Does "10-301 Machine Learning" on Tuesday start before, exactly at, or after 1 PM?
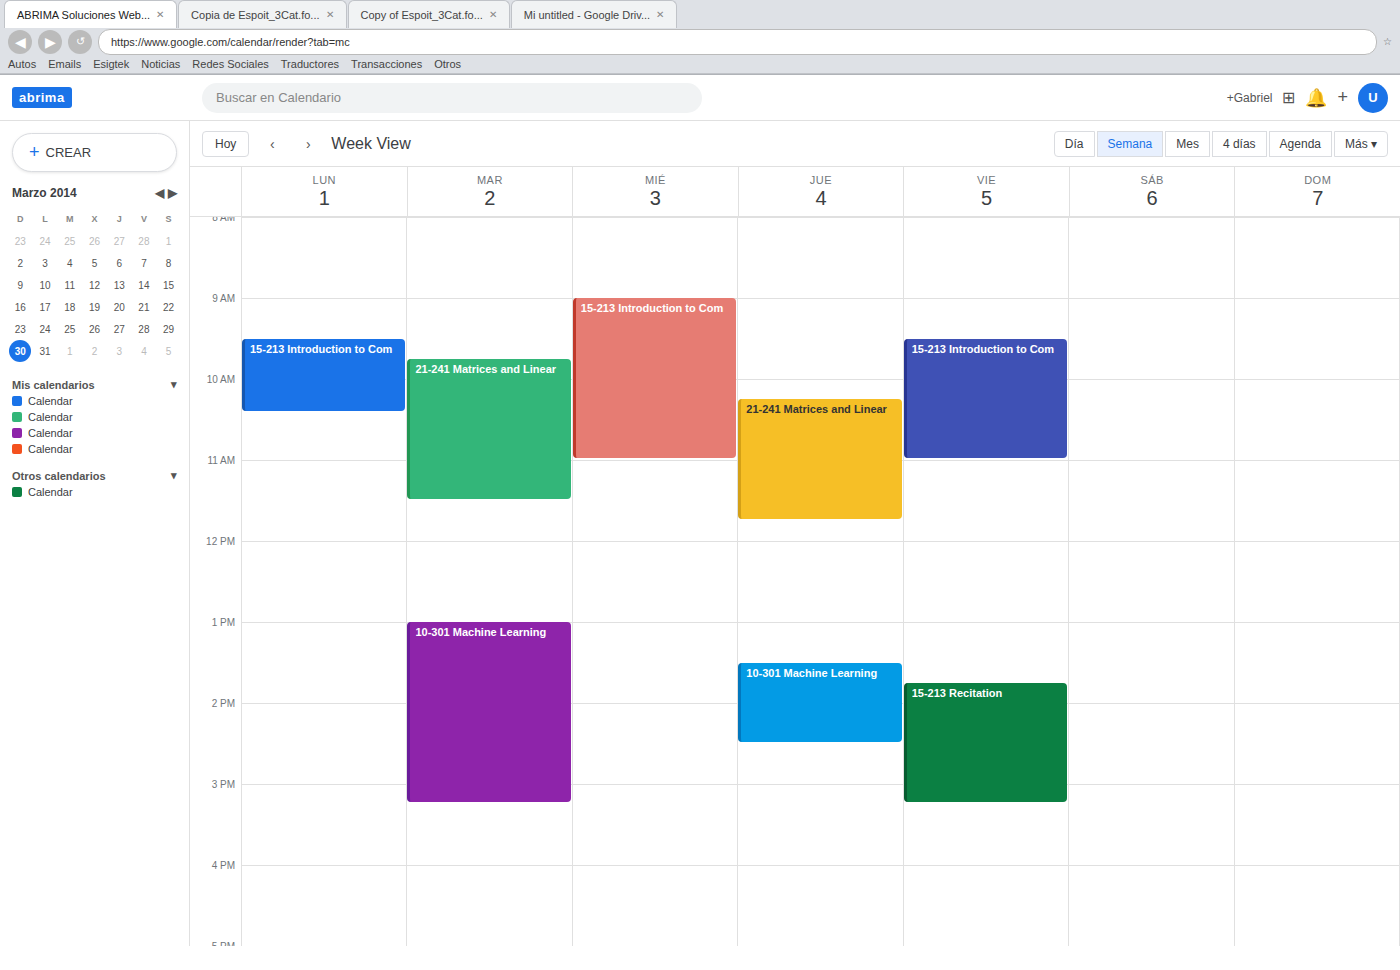
1:00 PM -- exactly at 1 PM, on the 1 PM line.